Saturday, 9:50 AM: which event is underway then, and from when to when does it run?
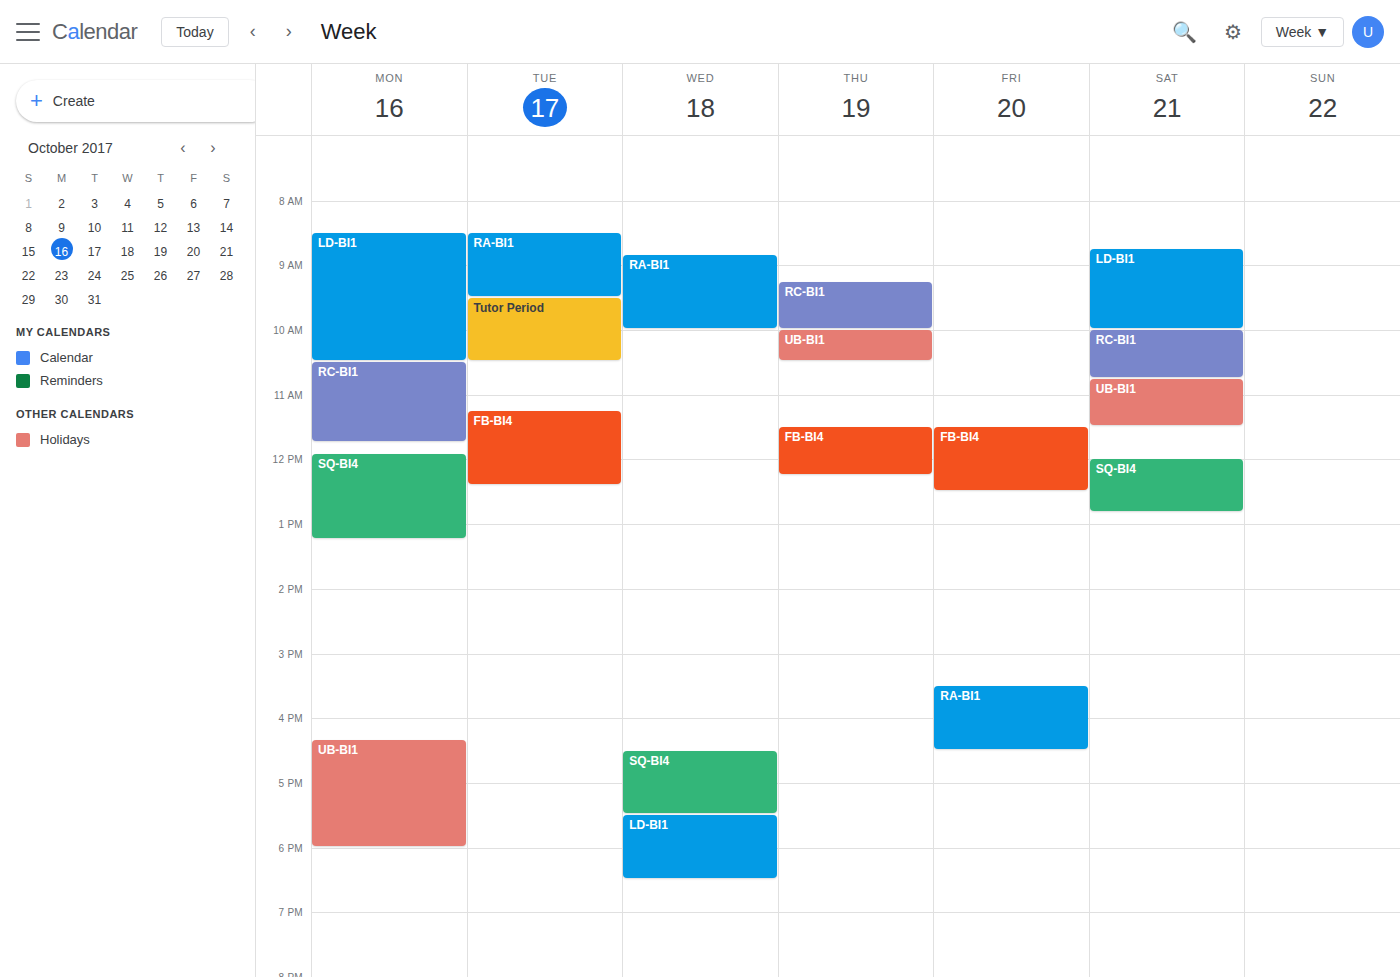
"LD-BI1", 8:45 AM to 10:00 AM